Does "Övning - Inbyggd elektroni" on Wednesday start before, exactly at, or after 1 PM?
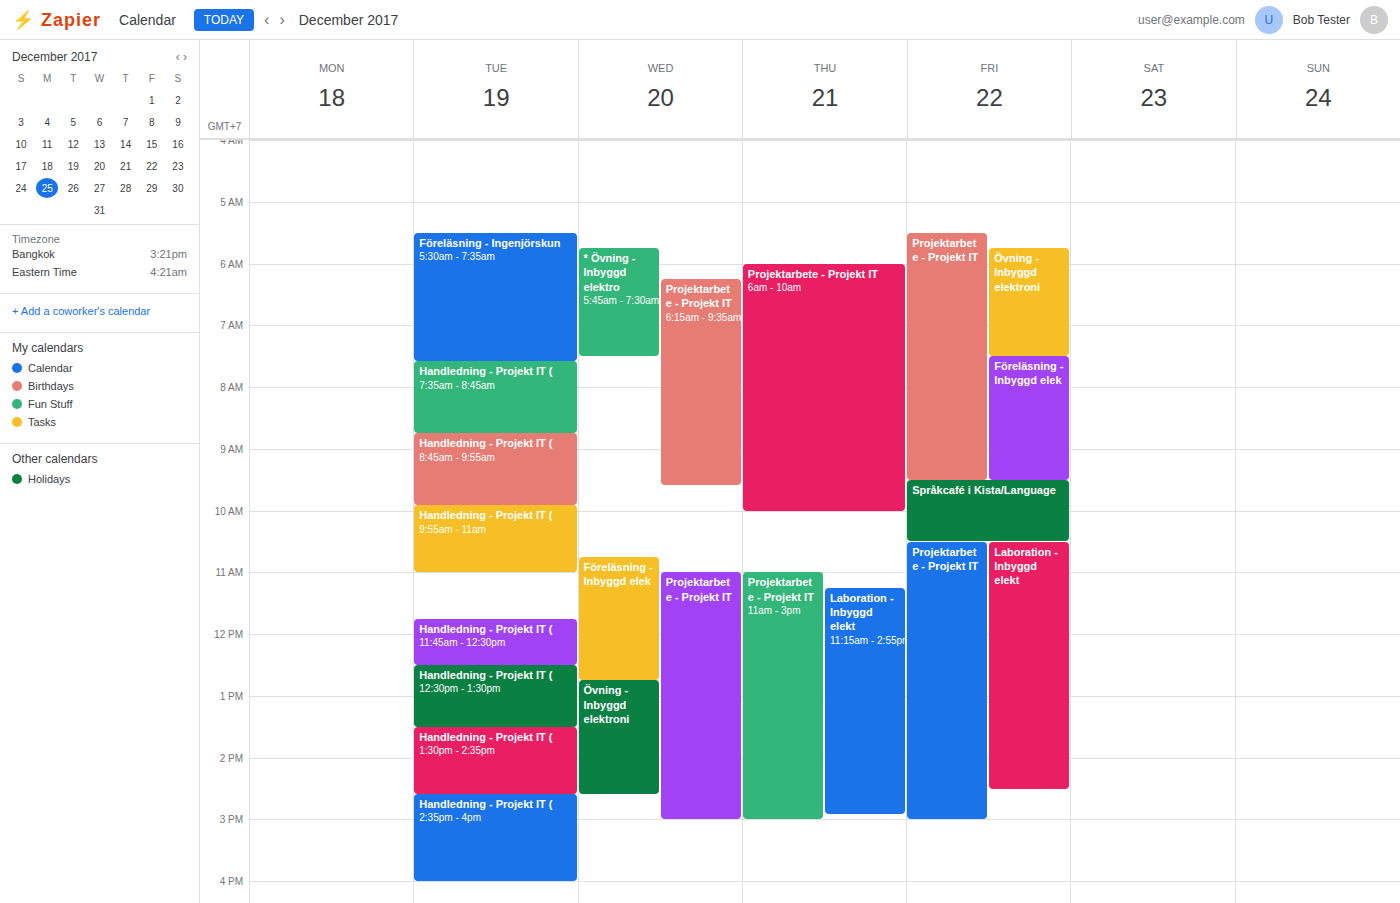
12:45 PM -- before 1 PM, 15 minutes above the 1 PM line.